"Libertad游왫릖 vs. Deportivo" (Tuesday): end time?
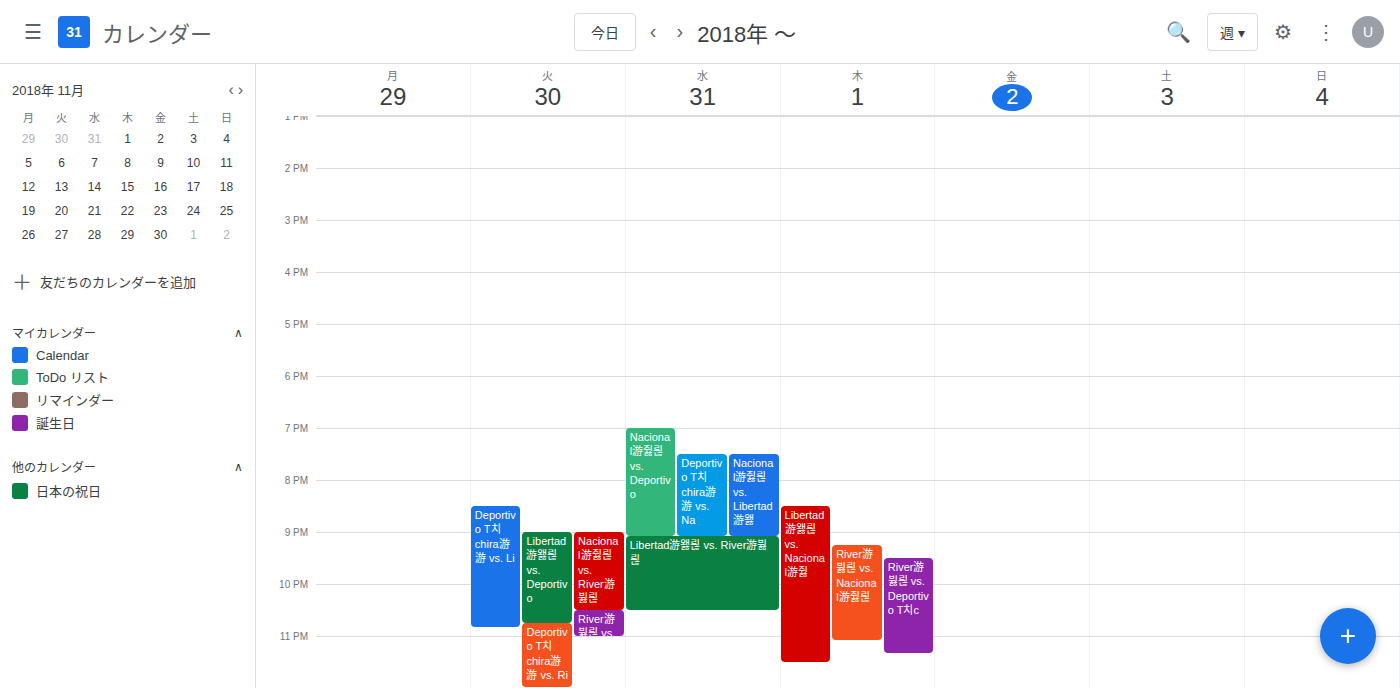
10:45 PM